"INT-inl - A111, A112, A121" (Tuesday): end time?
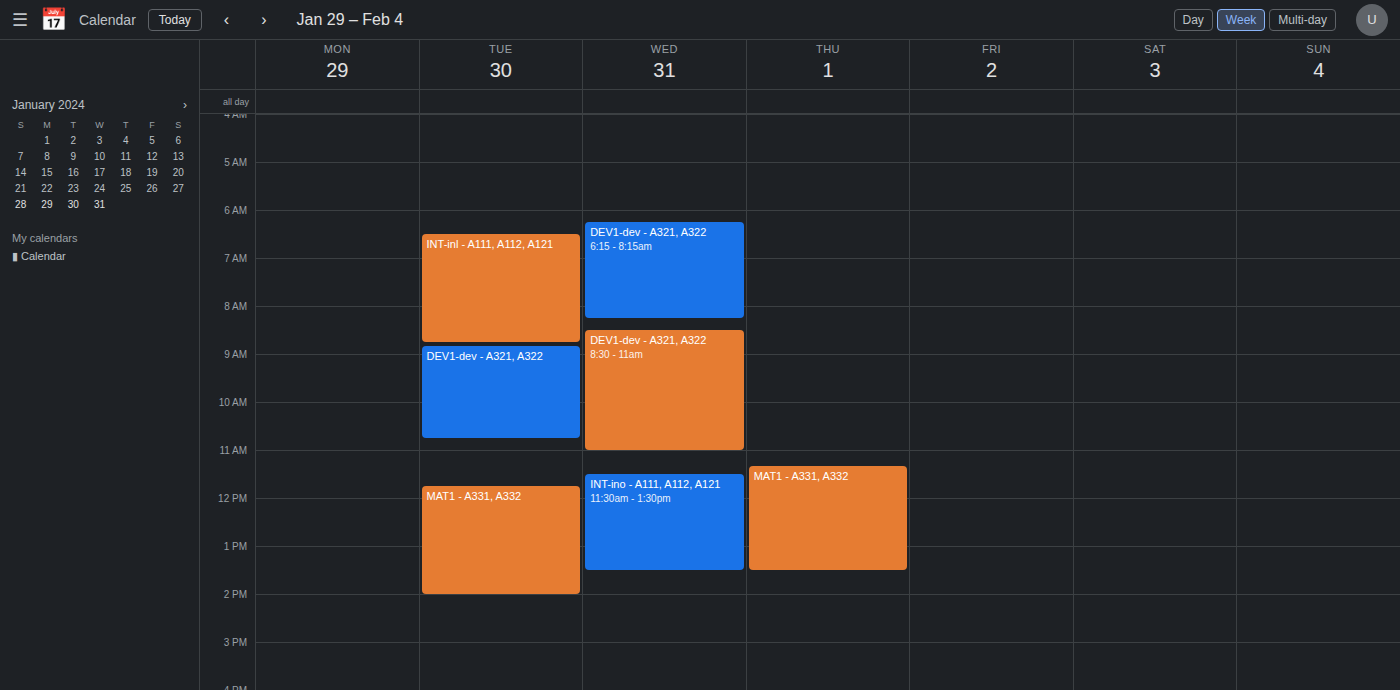
08:45